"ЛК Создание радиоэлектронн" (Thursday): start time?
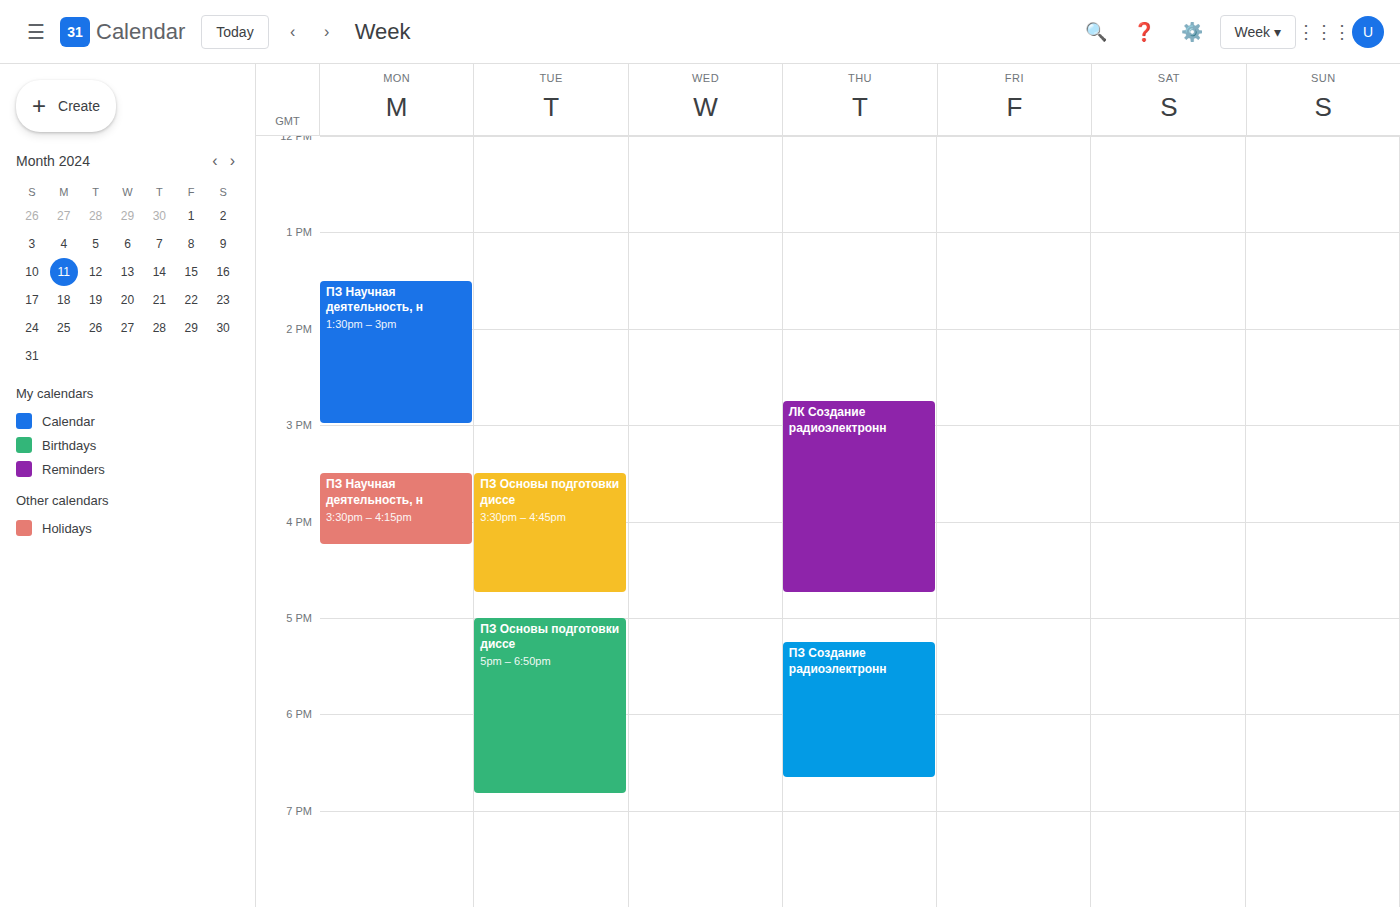
2:45 PM